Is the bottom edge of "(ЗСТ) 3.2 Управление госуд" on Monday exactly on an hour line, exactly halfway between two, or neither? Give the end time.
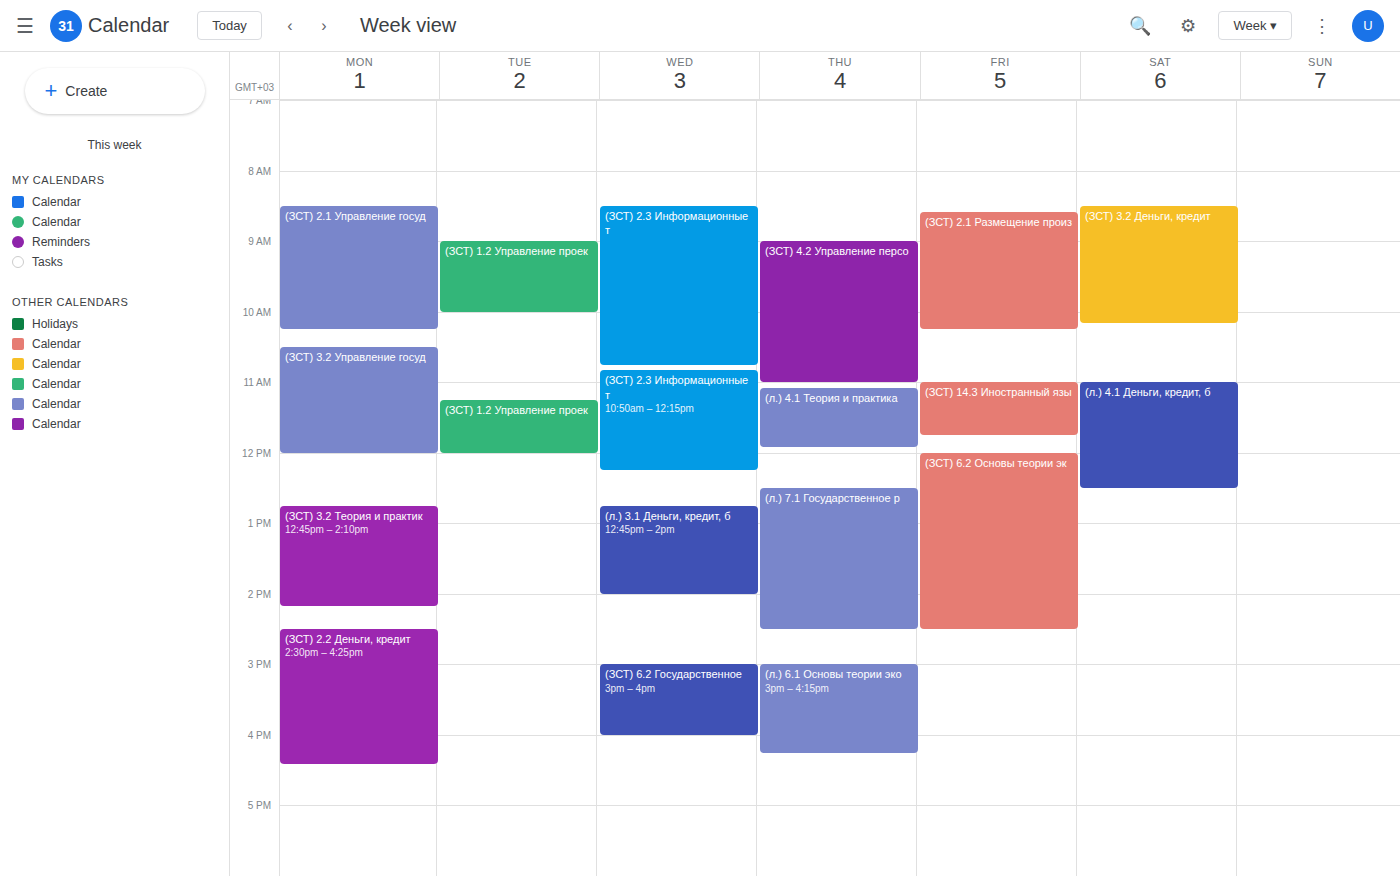
12:00 PM -- exactly on the 12 PM line.